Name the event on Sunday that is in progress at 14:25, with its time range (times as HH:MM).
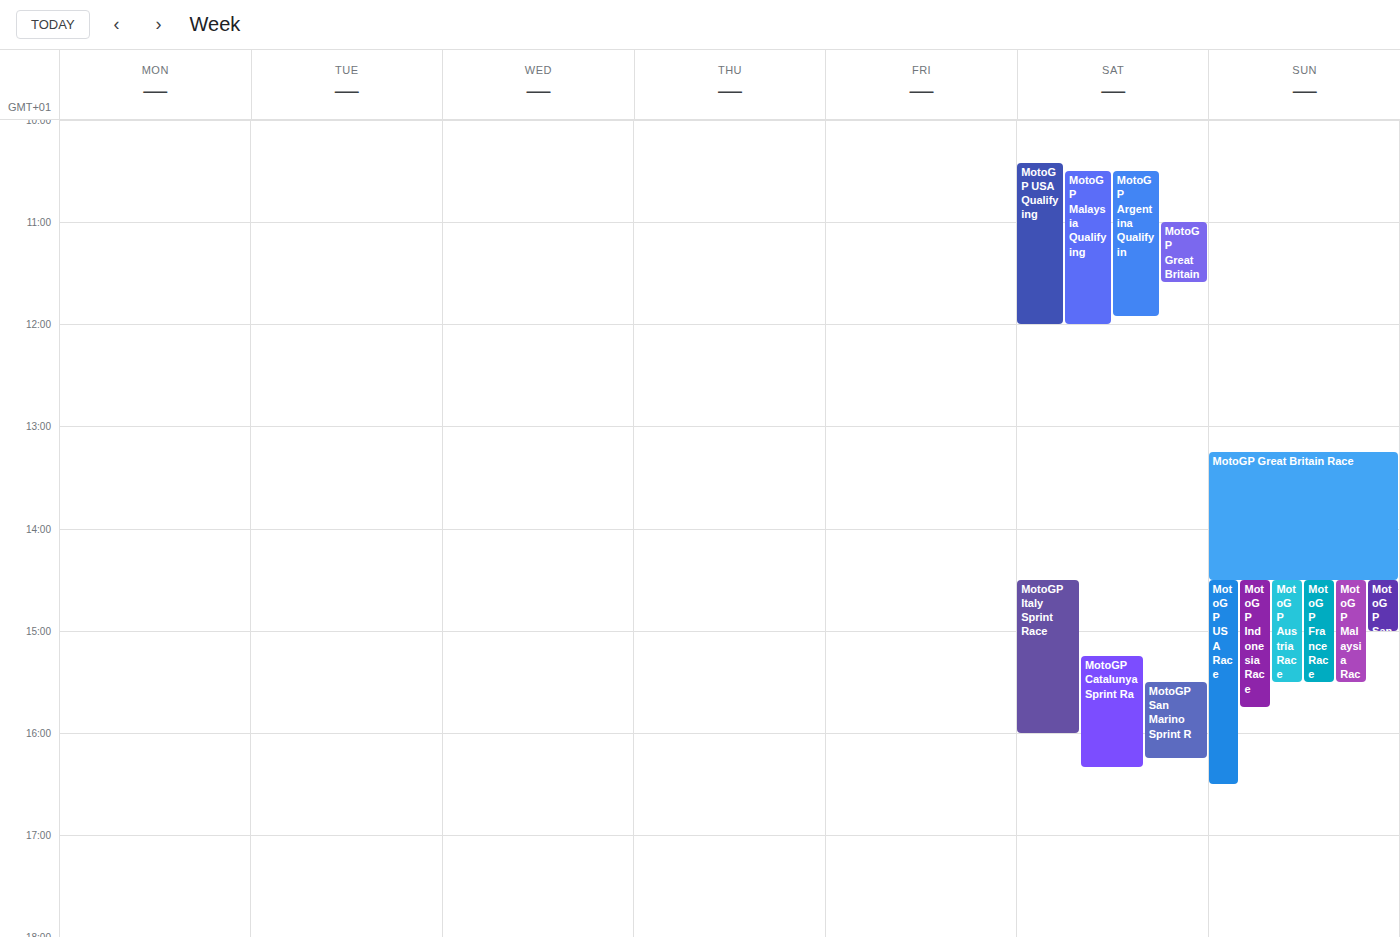
"MotoGP Great Britain Race", 13:15 to 14:30